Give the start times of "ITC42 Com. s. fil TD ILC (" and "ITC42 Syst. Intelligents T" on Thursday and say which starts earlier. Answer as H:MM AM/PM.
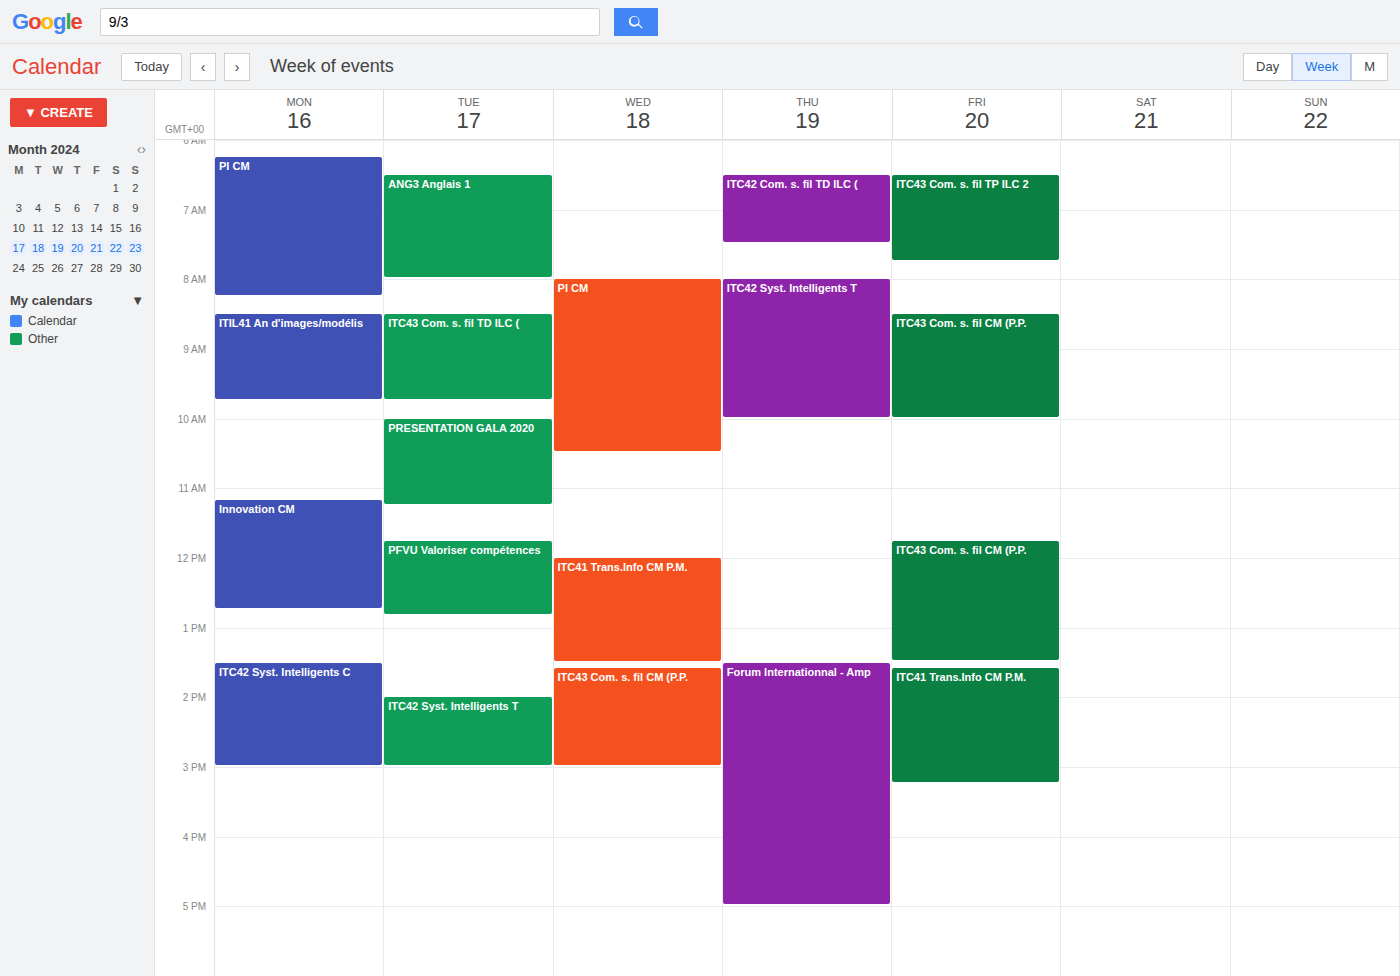
"ITC42 Com. s. fil TD ILC (" 6:30 AM; "ITC42 Syst. Intelligents T" 8:00 AM.